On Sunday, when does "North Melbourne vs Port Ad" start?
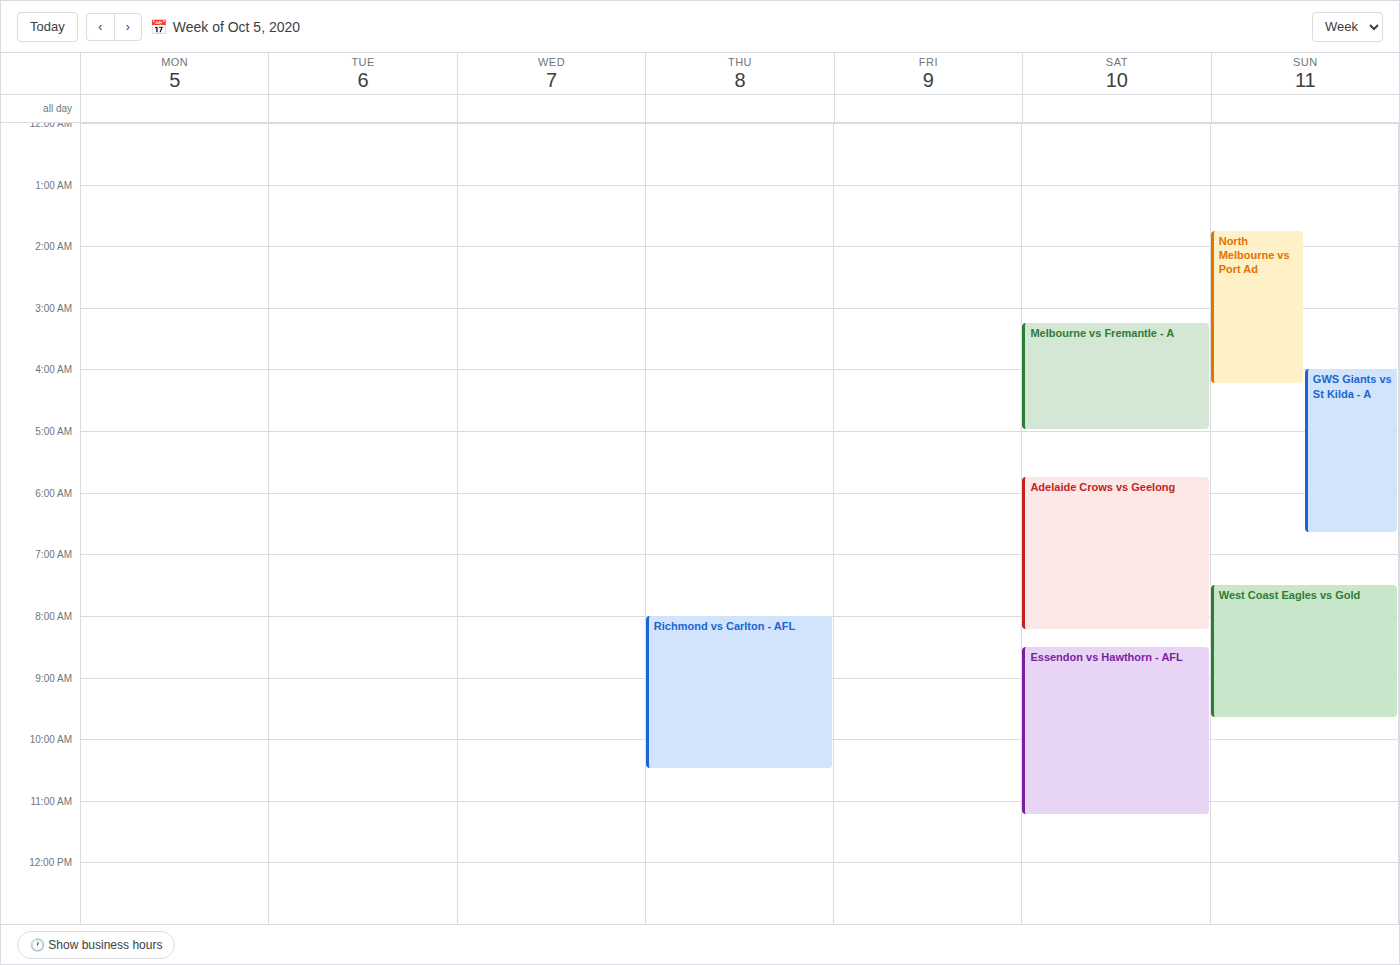
1:45 AM